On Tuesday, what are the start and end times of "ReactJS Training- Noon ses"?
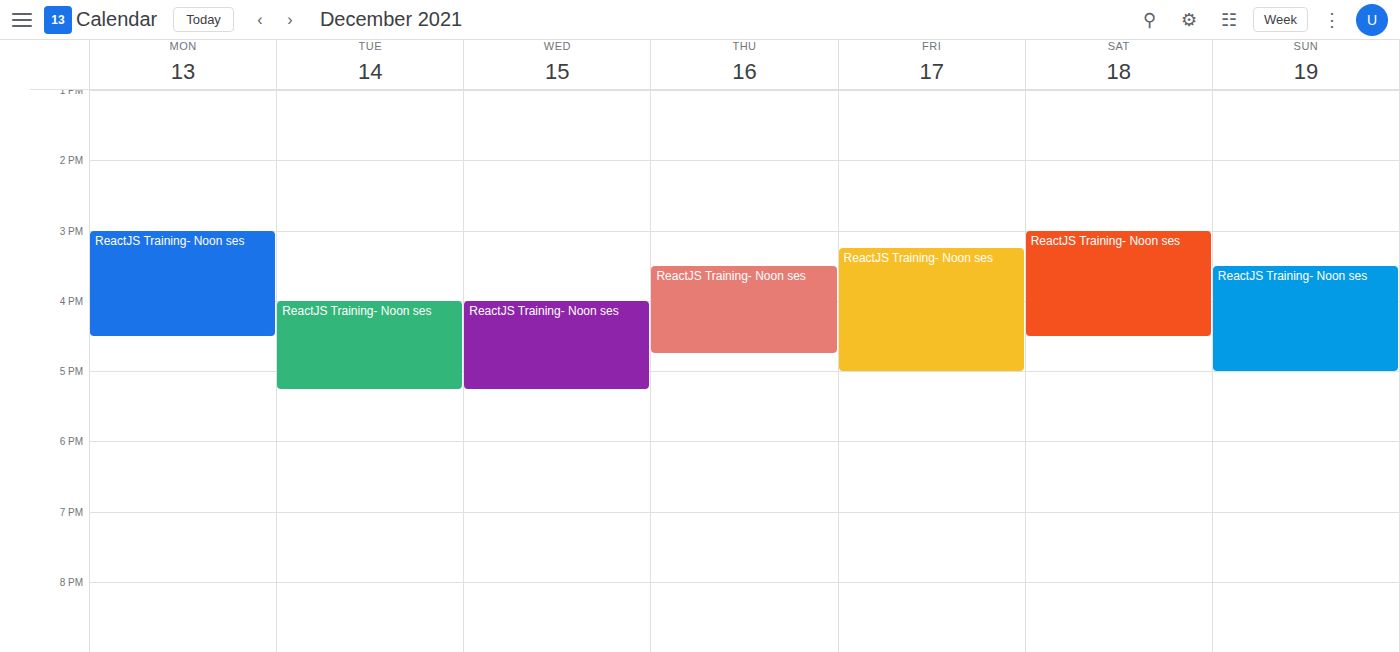
16:00 to 17:15